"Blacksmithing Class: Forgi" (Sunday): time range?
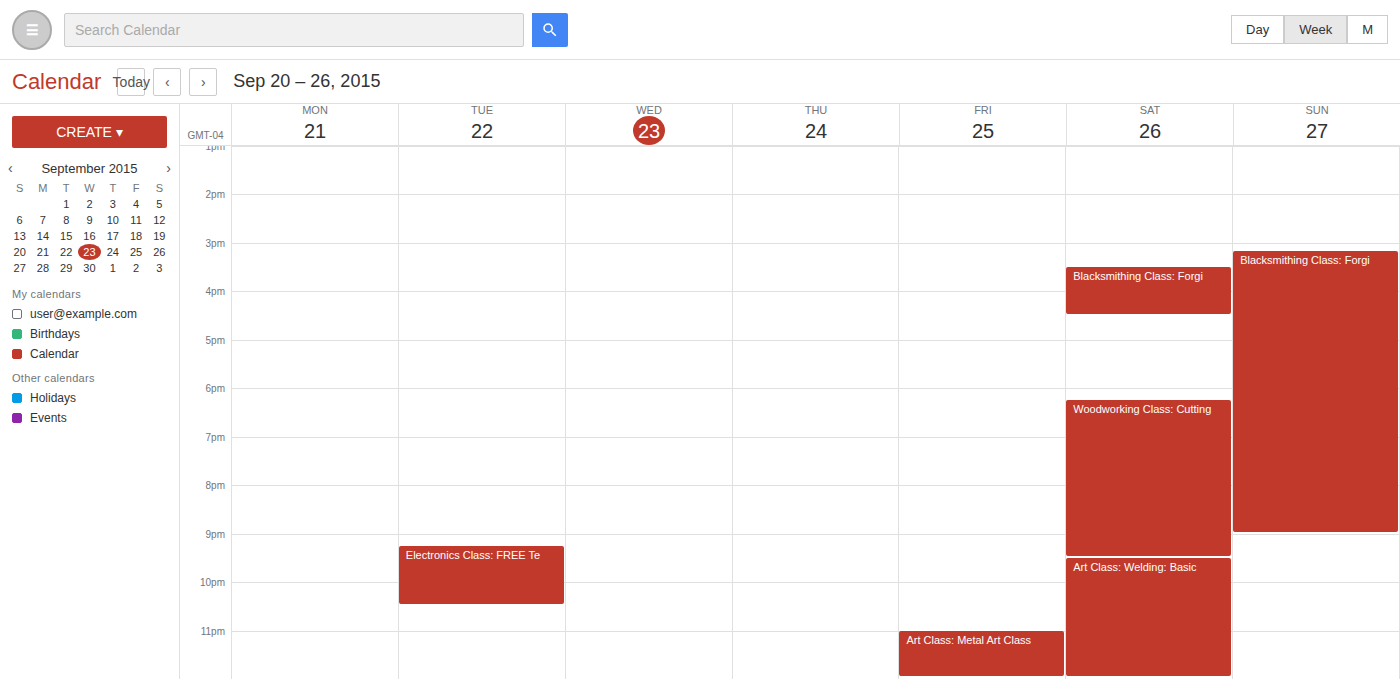
3:10 PM to 9:00 PM